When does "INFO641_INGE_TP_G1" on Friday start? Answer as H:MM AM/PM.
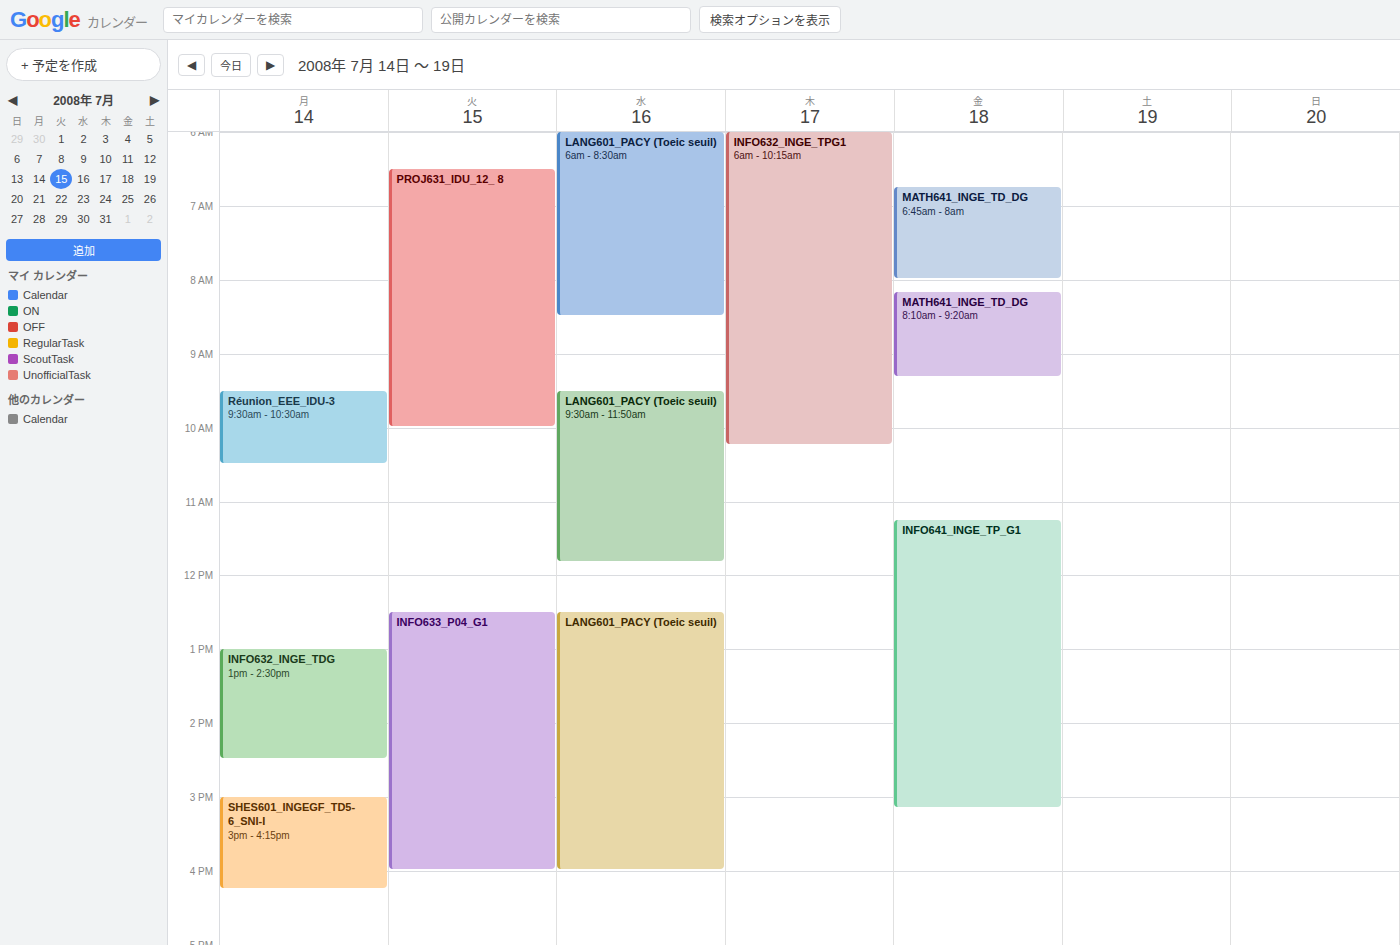
11:15 AM